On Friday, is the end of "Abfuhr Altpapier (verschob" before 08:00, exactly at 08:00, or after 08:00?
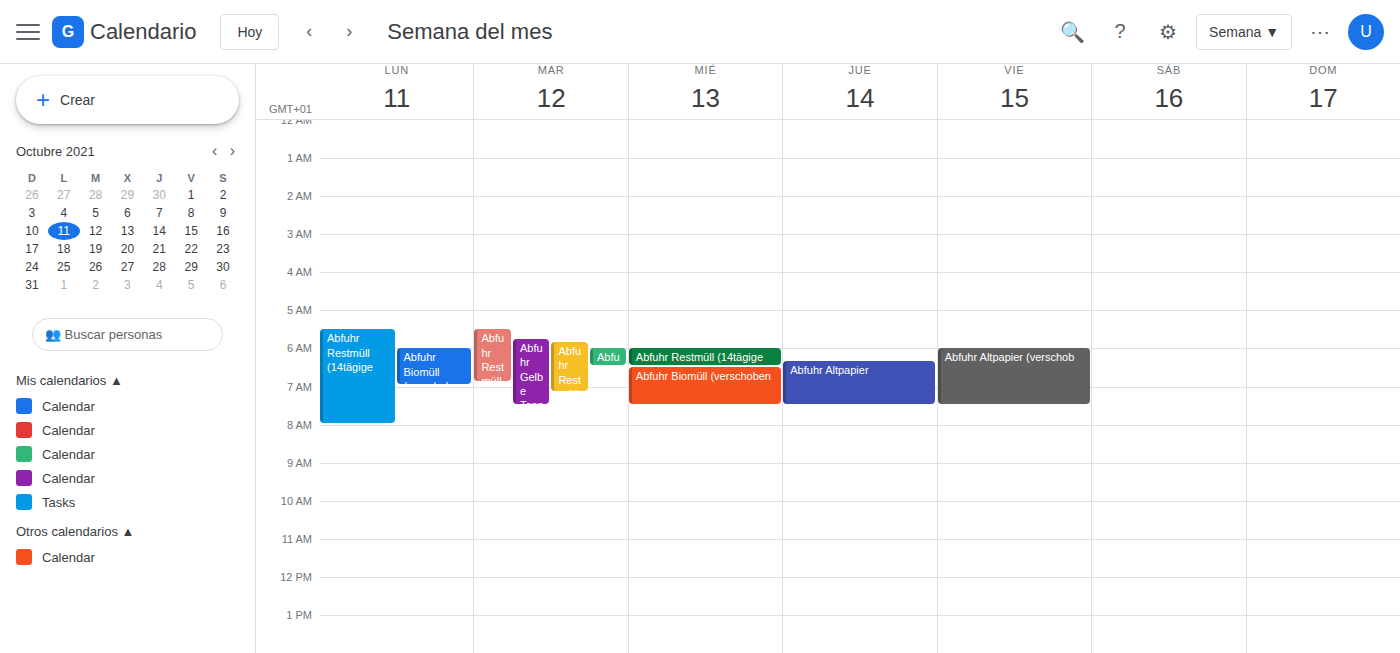
07:30 -- before 08:00, 30 minutes above the 08:00 line.